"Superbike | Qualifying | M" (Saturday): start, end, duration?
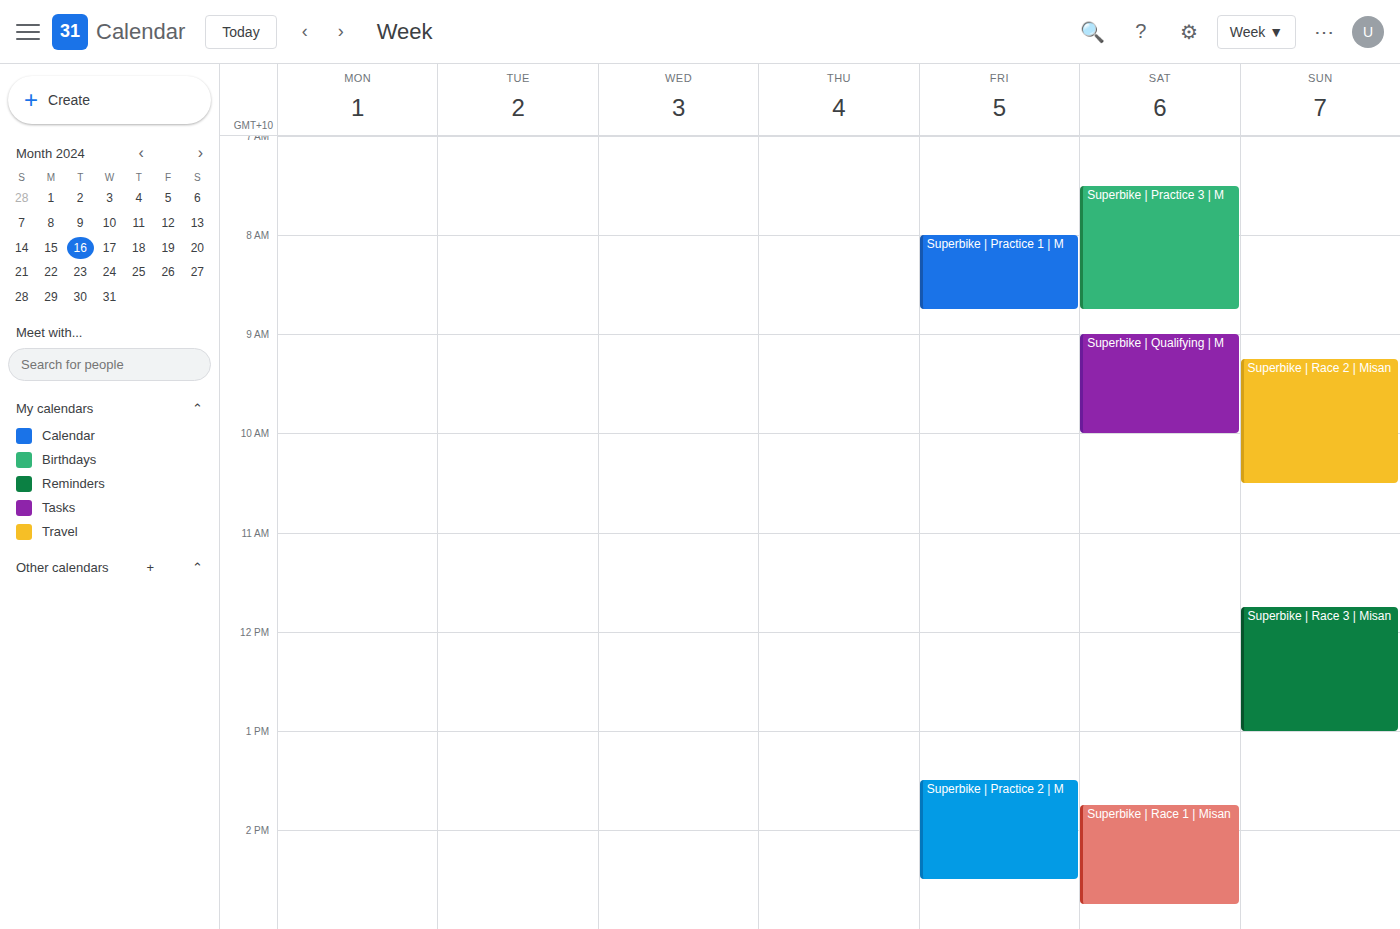
9:00 AM to 10:00 AM, 1 hour